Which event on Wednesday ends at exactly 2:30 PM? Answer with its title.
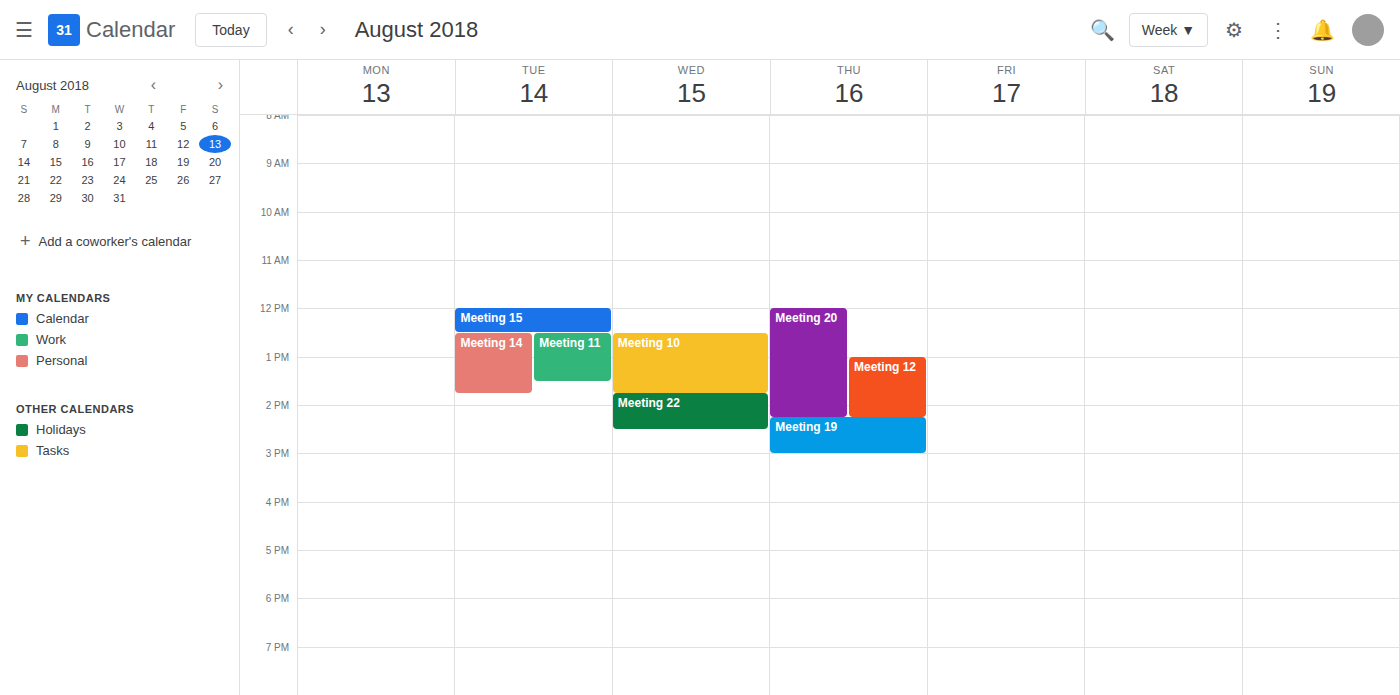
"Meeting 22"